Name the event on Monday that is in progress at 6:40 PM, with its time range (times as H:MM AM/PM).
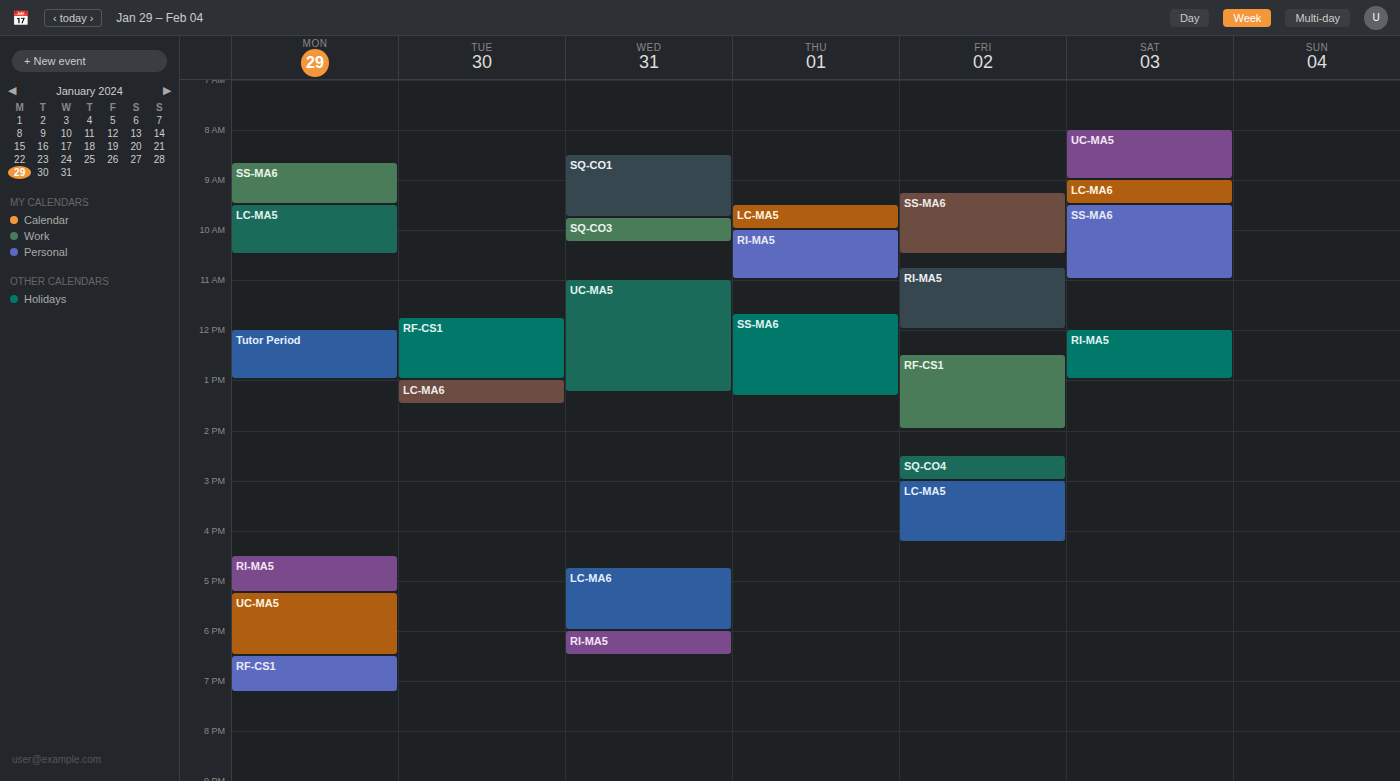
"RF-CS1", 6:30 PM to 7:15 PM